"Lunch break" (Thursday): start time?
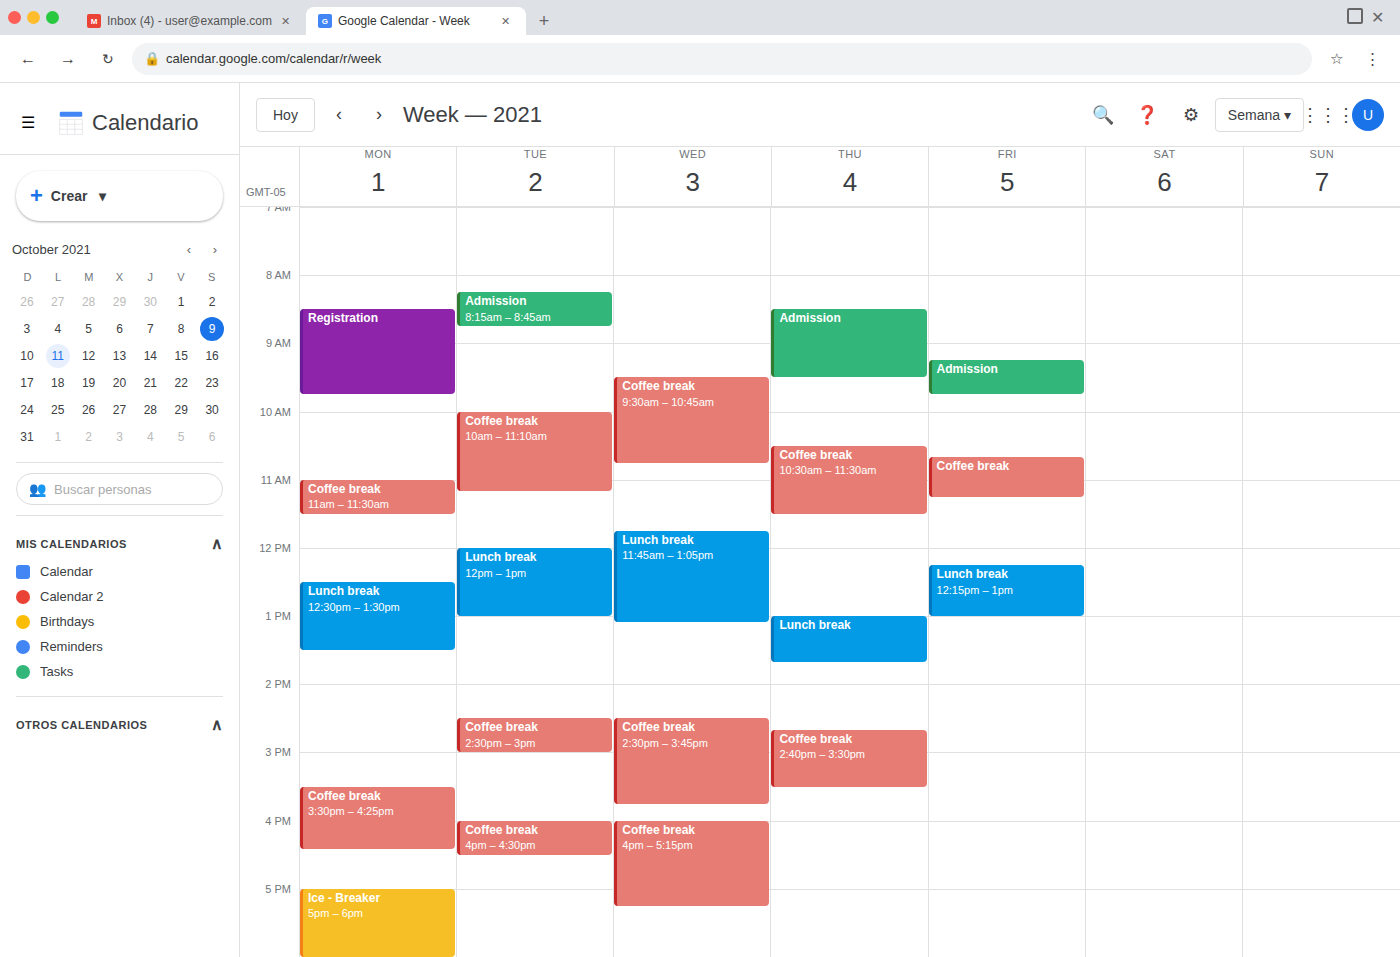
1:00 PM